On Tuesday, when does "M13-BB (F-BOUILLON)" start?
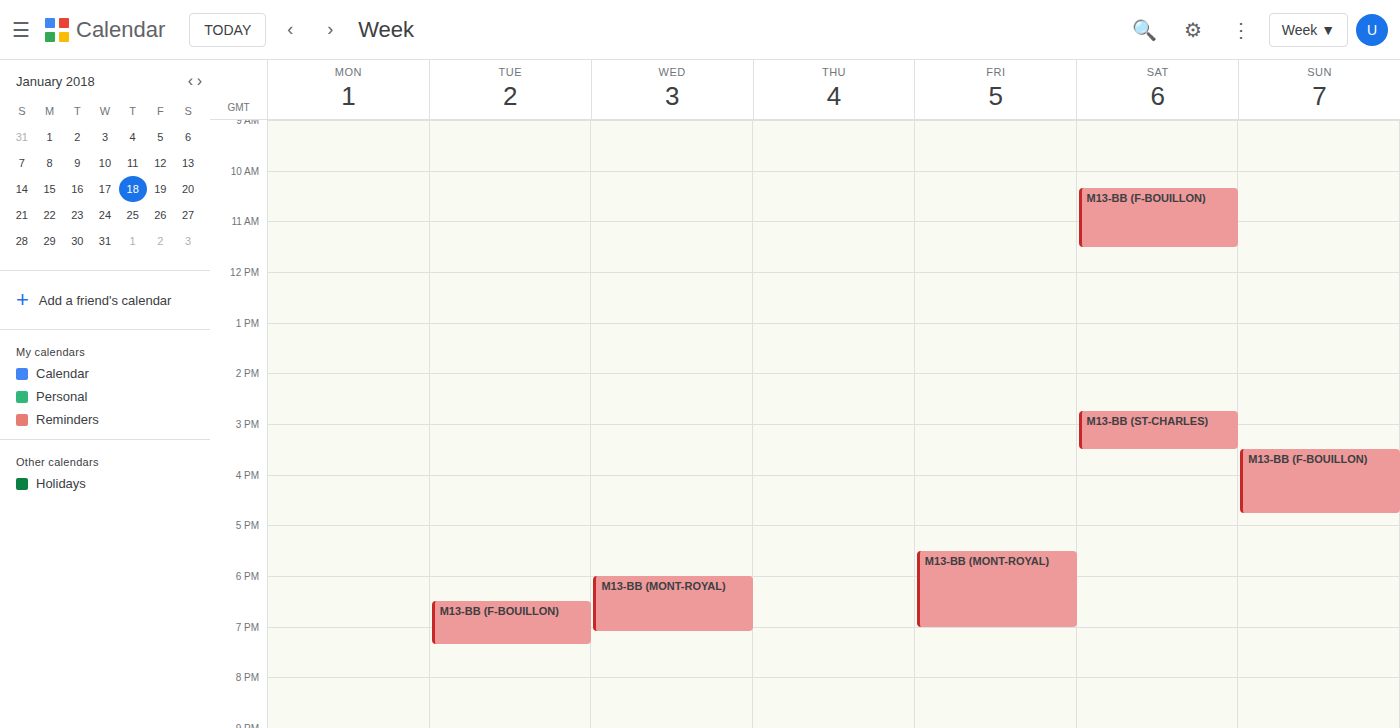
6:30 PM